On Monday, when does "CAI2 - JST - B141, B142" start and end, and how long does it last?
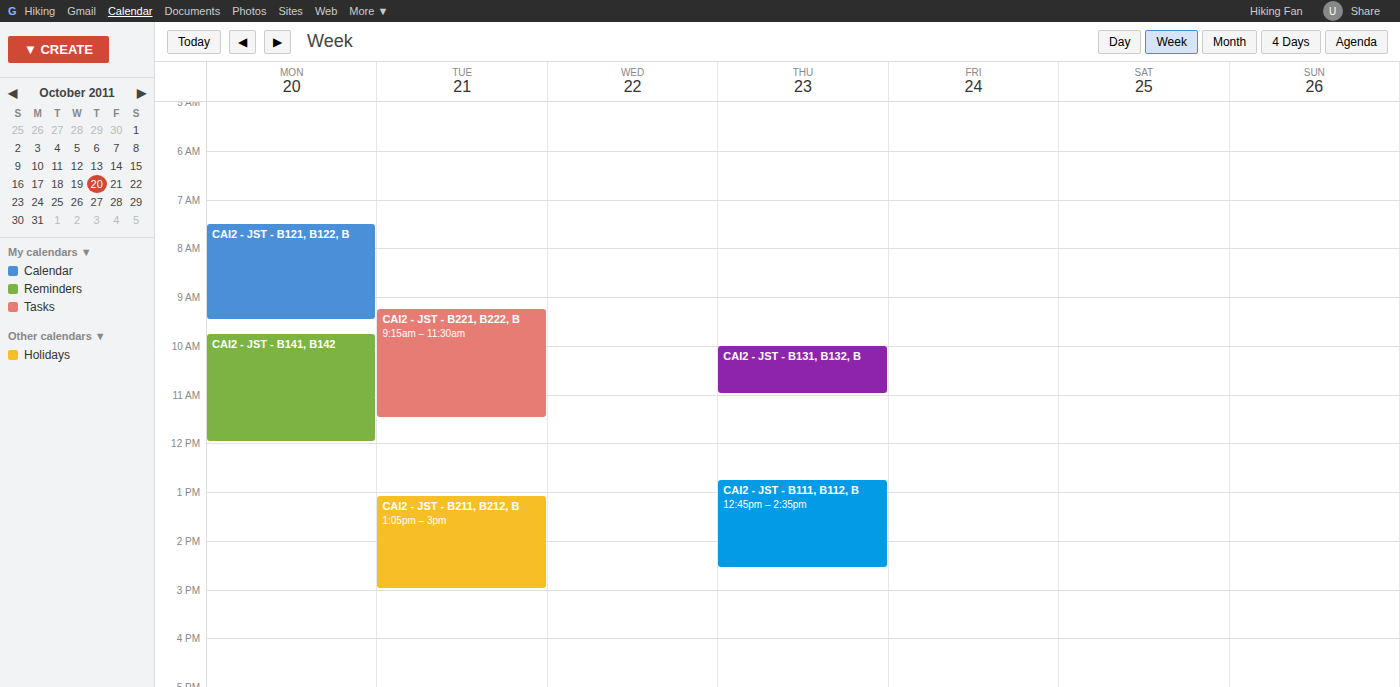
9:45 AM to 12:00 PM, 2 hours 15 minutes